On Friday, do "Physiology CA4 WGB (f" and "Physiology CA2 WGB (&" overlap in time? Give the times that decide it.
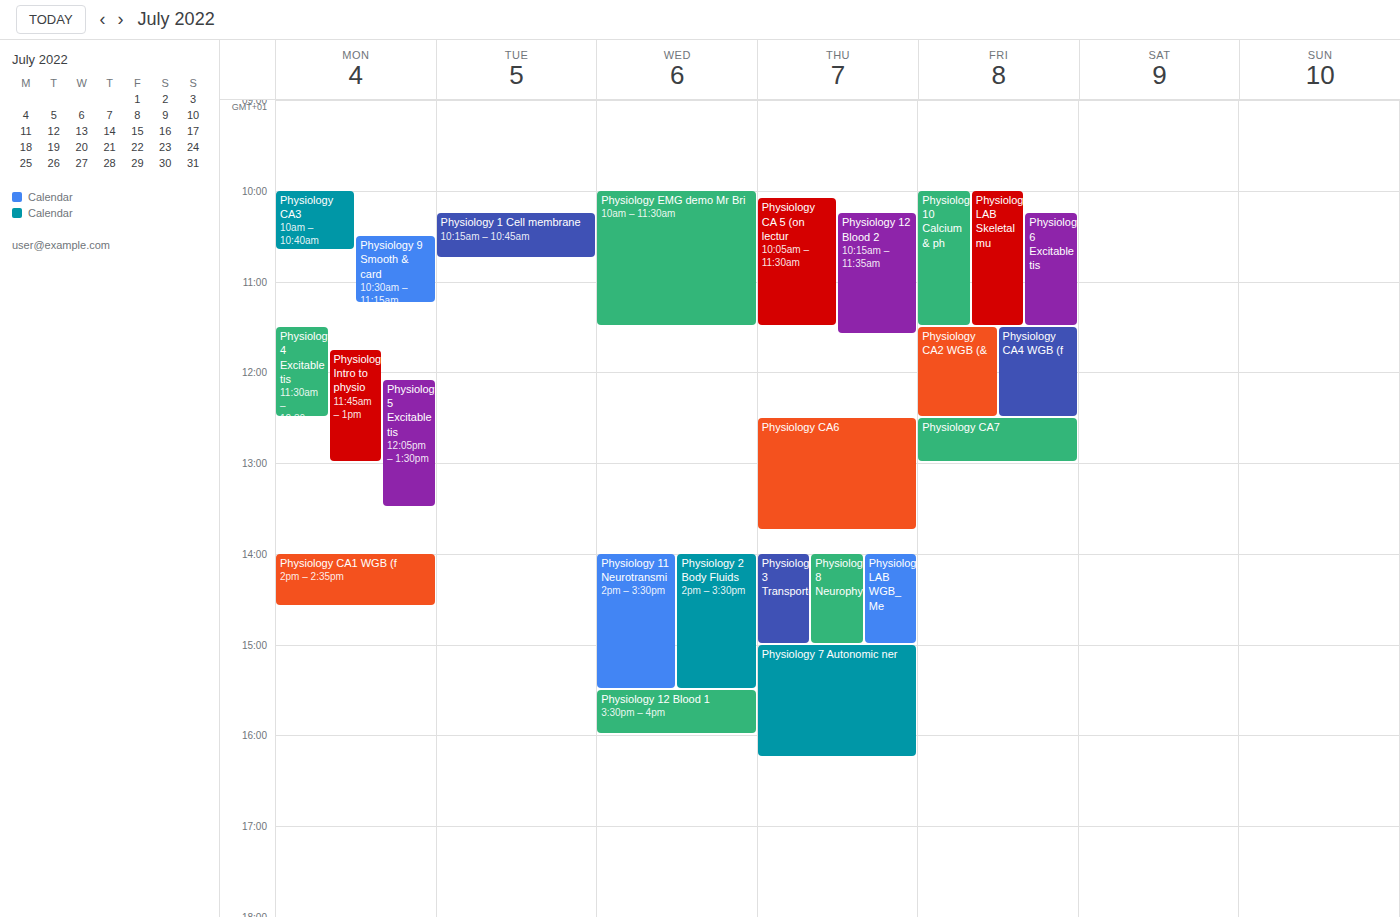
"Physiology CA2 WGB (&" runs 11:30 AM to 12:30 PM, inside "Physiology CA4 WGB (f" -- they overlap.